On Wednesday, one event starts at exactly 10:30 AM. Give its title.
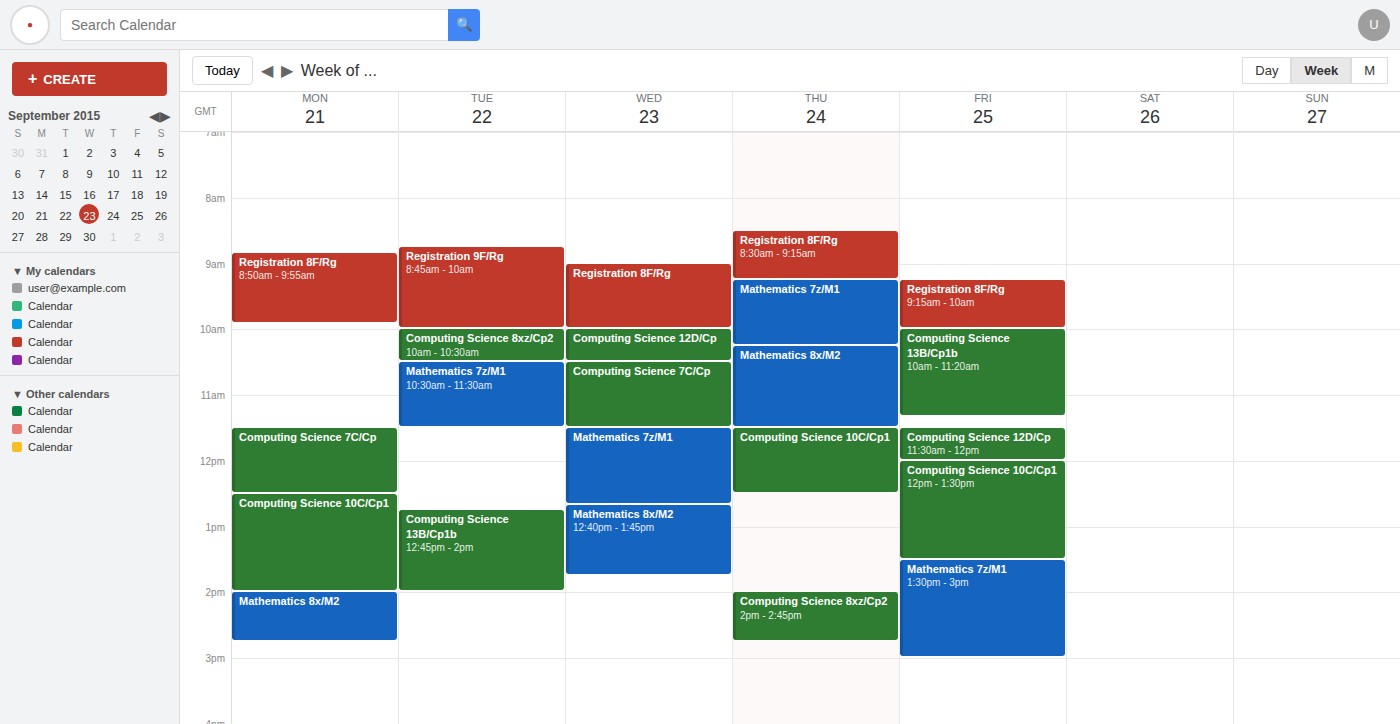
"Computing Science 7C/Cp"